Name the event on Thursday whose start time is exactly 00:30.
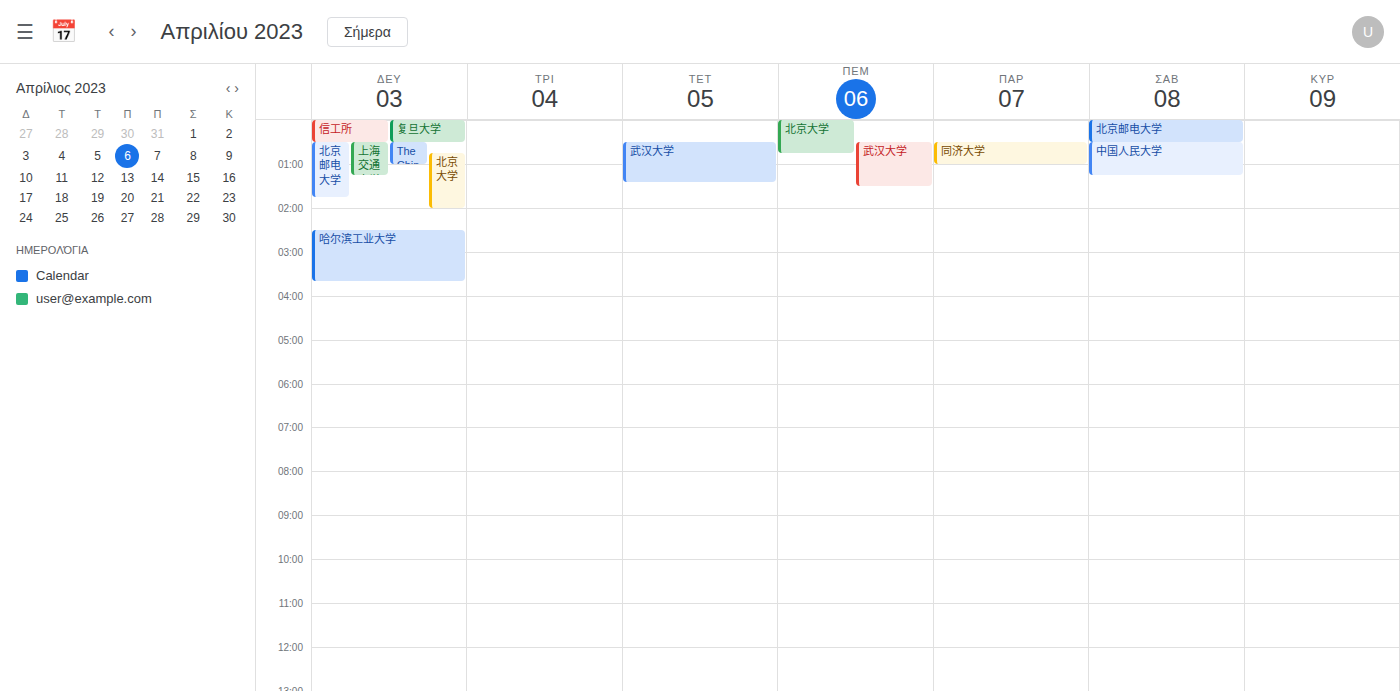
"武汉大学"